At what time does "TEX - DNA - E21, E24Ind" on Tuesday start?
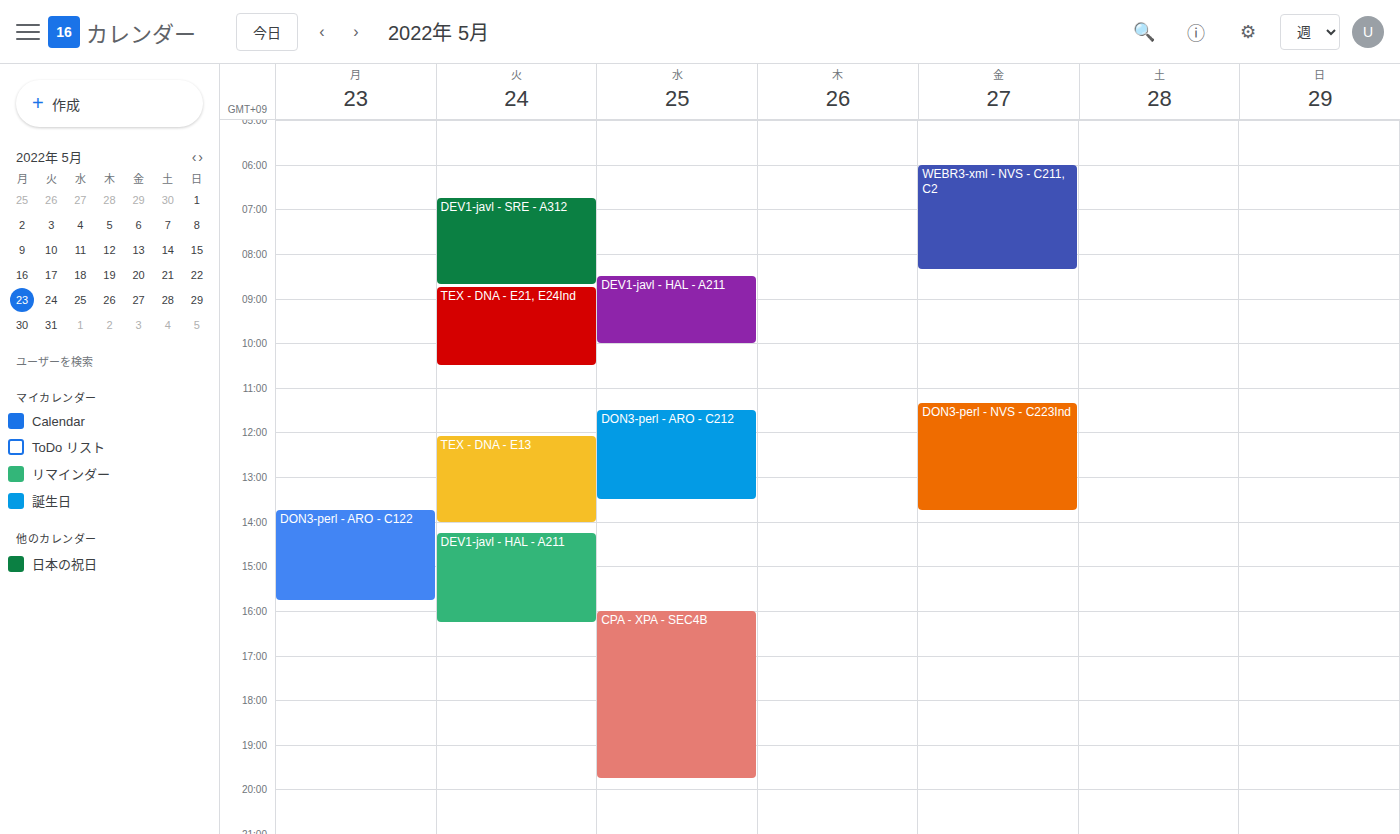
8:45 AM